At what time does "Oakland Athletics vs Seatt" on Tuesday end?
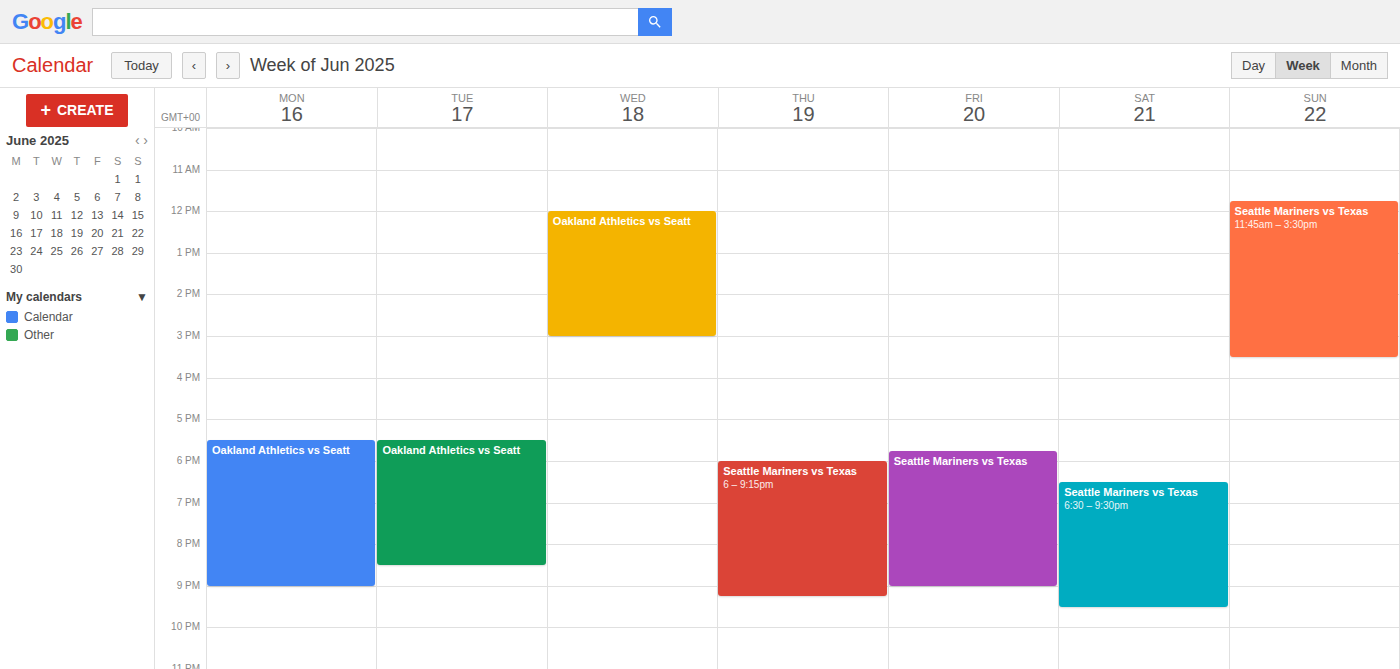
8:30 PM